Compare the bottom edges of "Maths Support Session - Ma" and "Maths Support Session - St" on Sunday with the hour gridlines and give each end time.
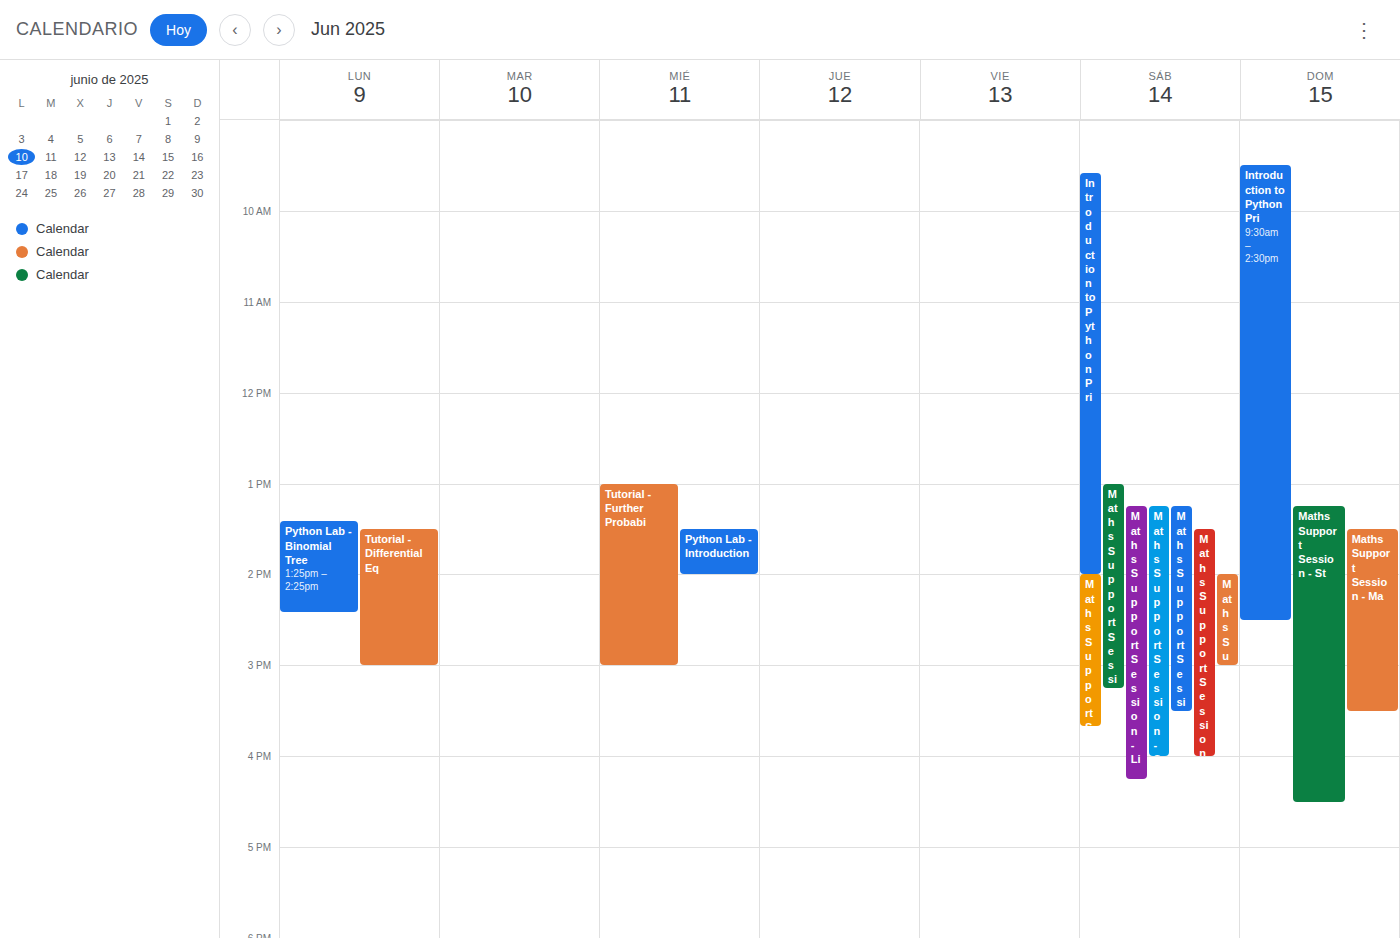
"Maths Support Session - Ma": 3:30 PM, halfway between the 3 PM and 4 PM lines. "Maths Support Session - St": 4:30 PM, halfway between the 4 PM and 5 PM lines.